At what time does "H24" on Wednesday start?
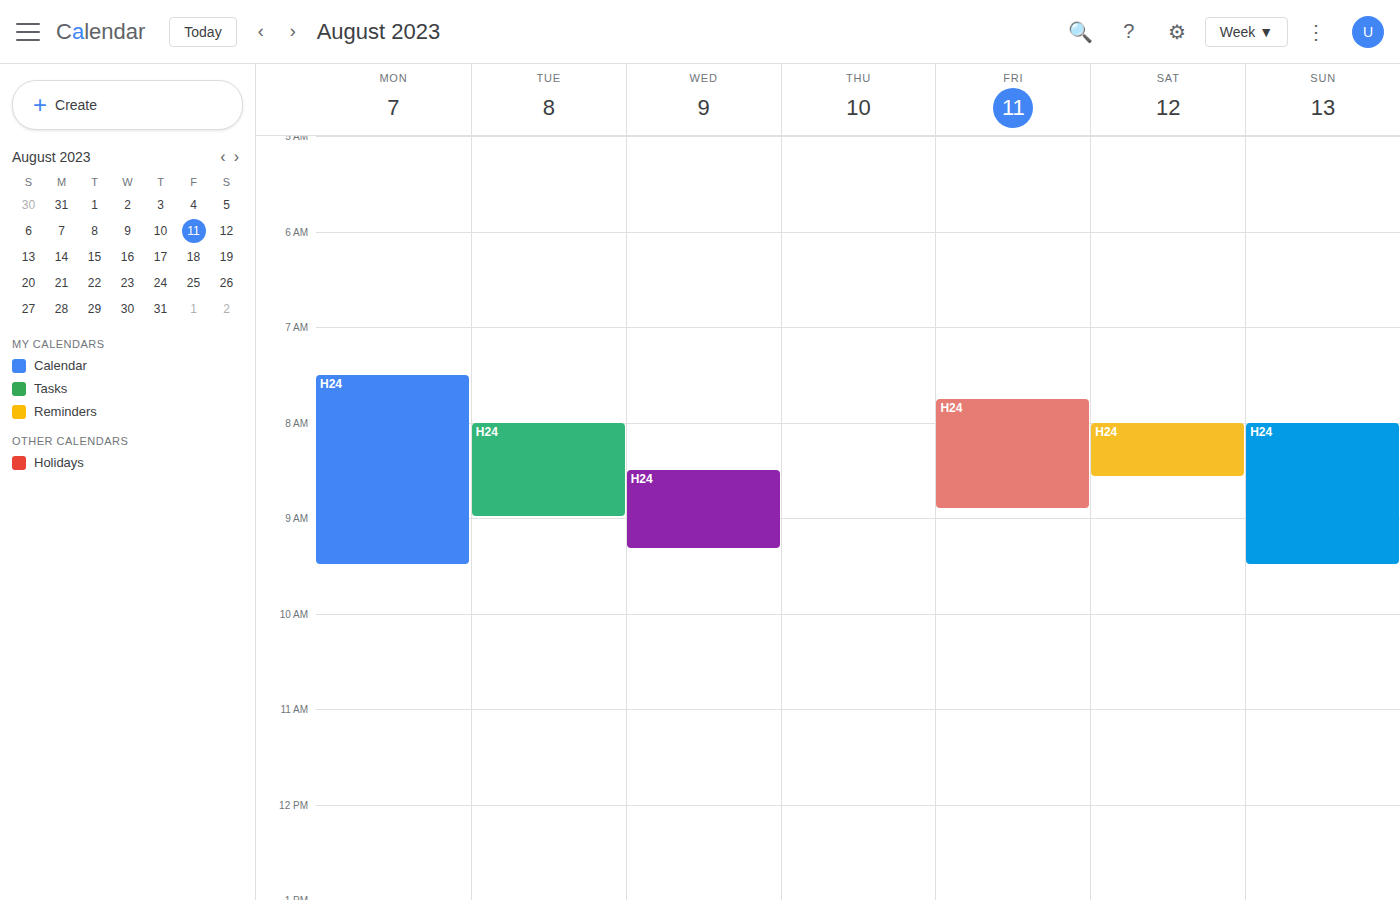
8:30 AM